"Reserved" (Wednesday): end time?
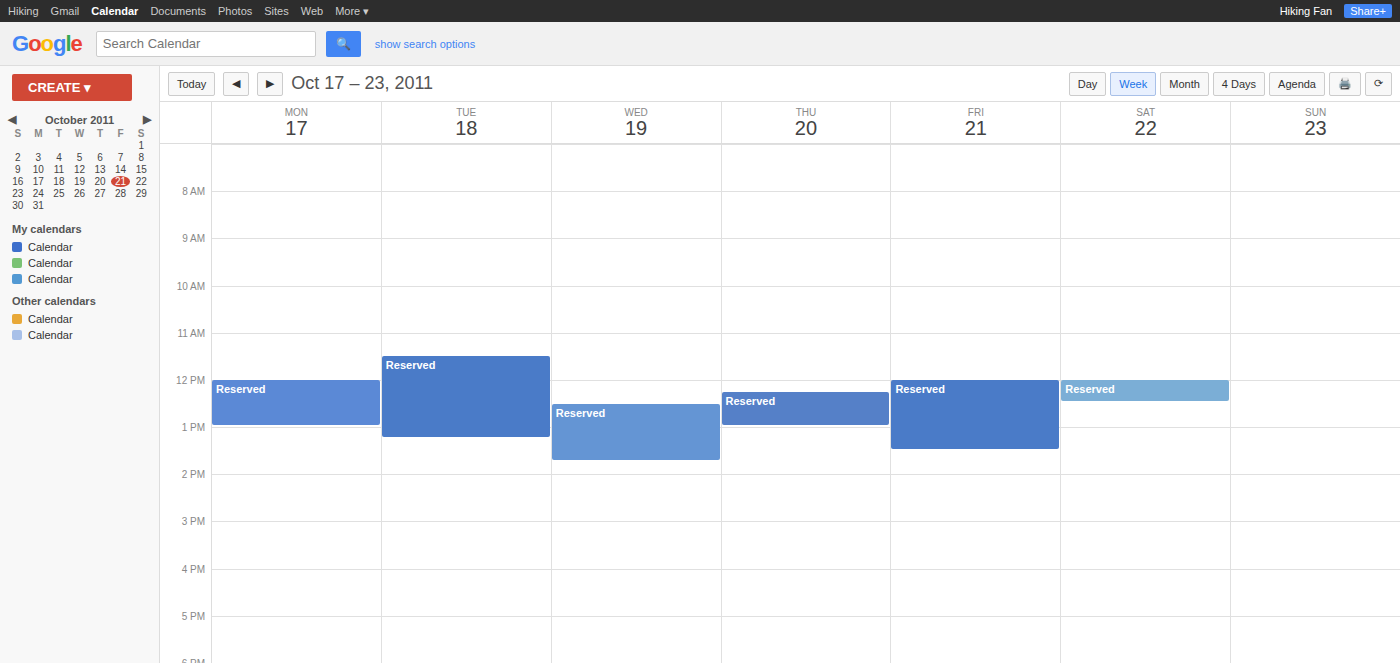
13:45